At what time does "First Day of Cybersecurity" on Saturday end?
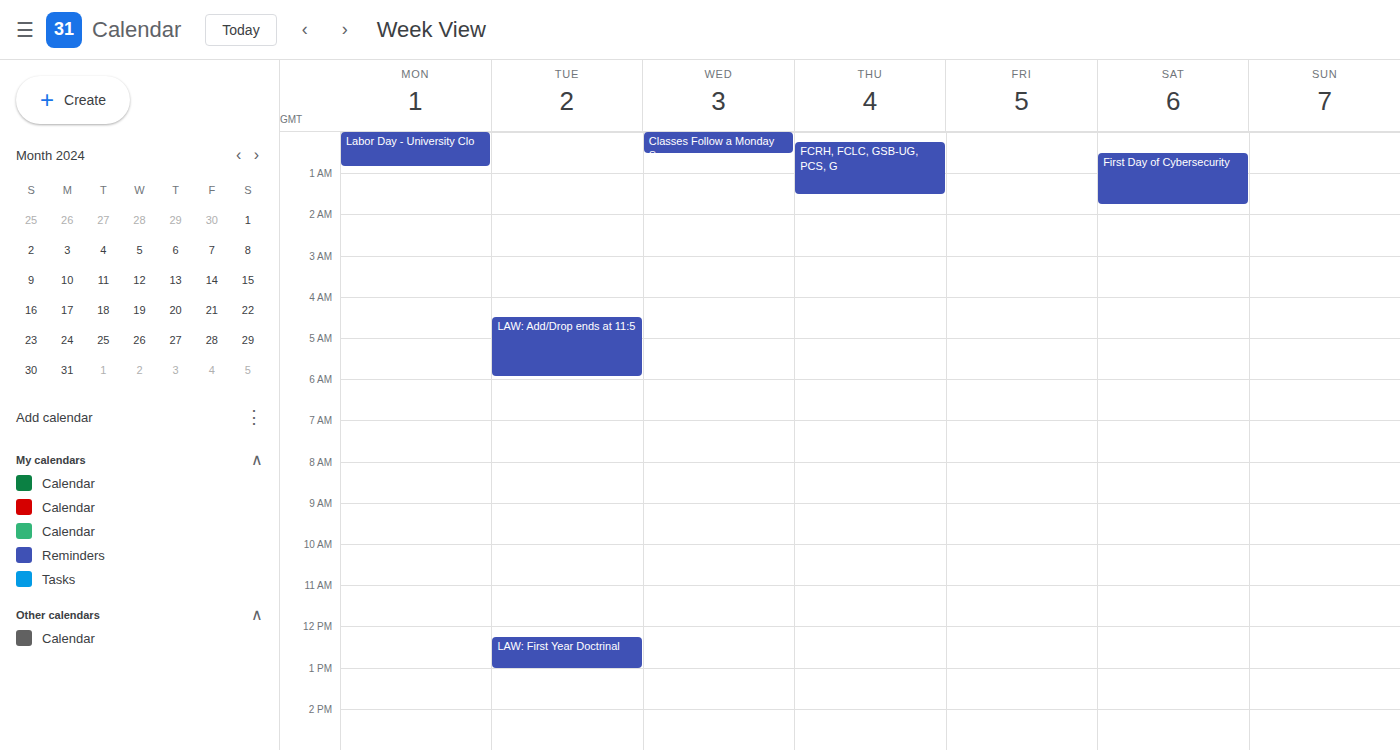
1:45 AM